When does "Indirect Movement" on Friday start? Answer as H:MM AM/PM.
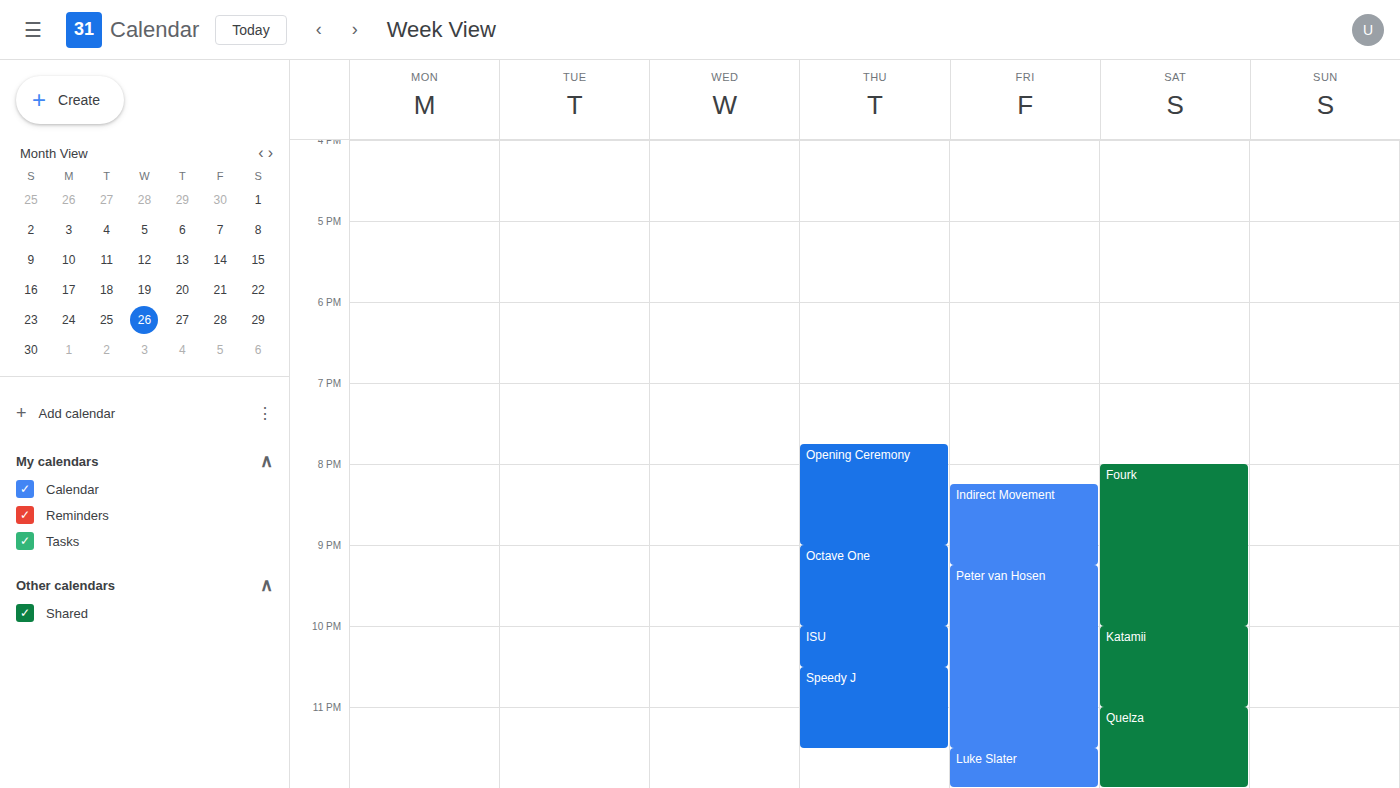
8:15 PM